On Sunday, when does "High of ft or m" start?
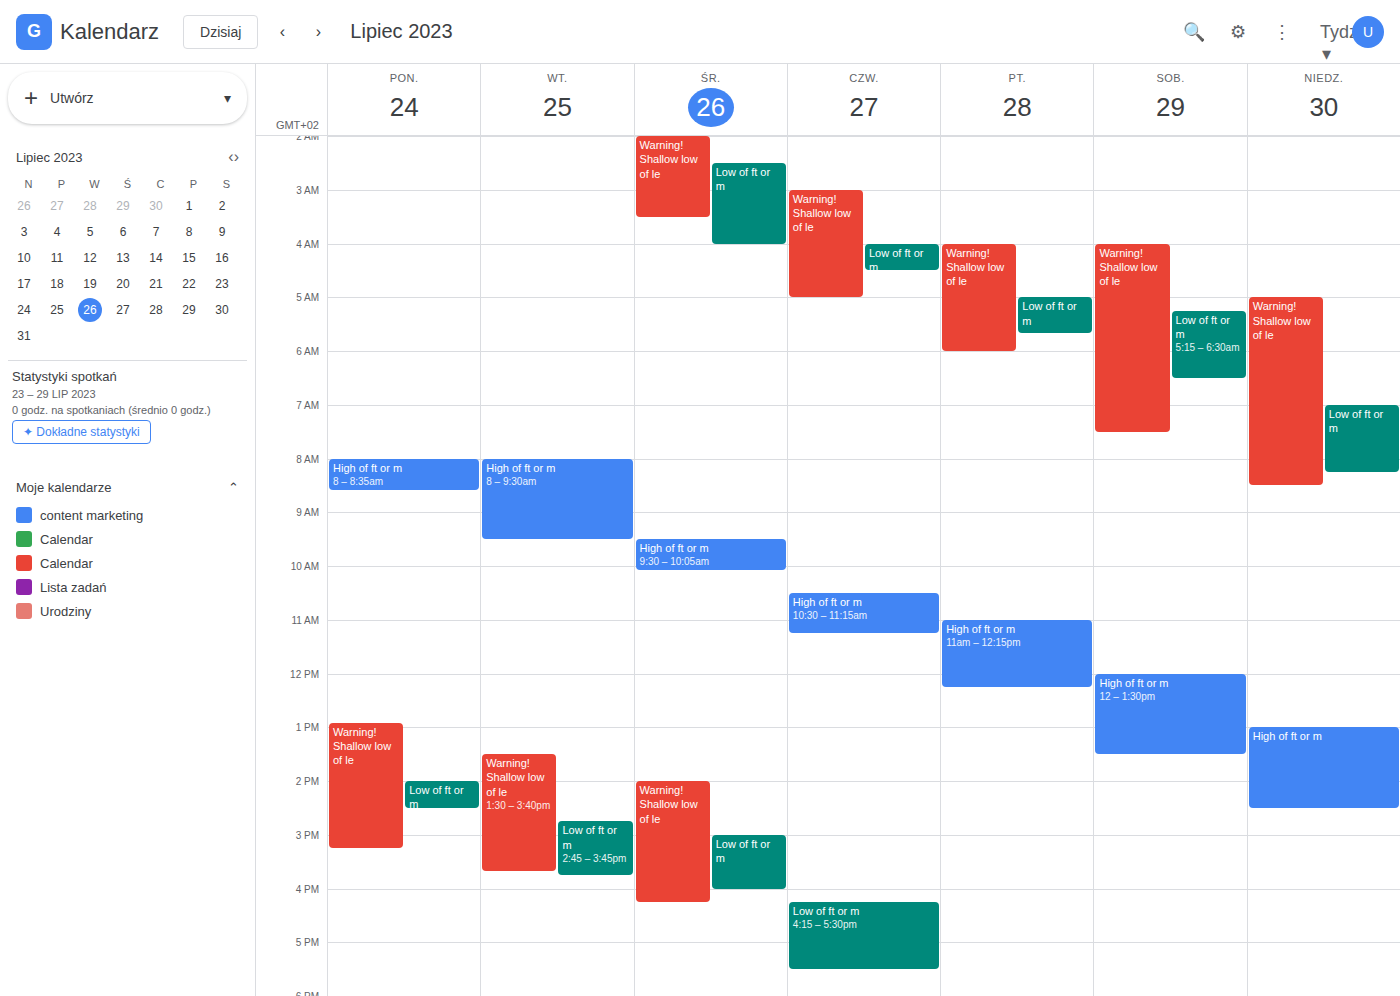
1:00 PM